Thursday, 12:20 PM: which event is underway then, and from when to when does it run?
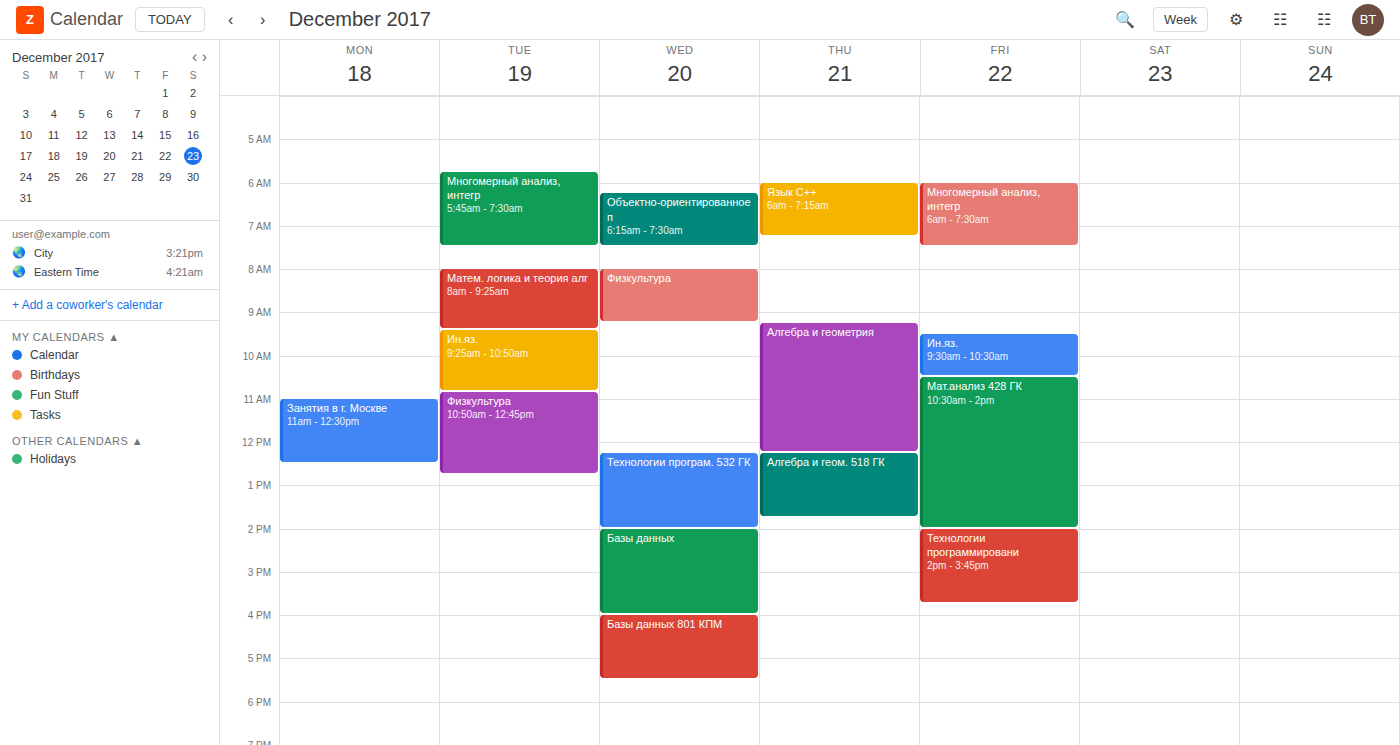
"Алгебра и геом. 518 ГК", 12:15 PM to 1:45 PM